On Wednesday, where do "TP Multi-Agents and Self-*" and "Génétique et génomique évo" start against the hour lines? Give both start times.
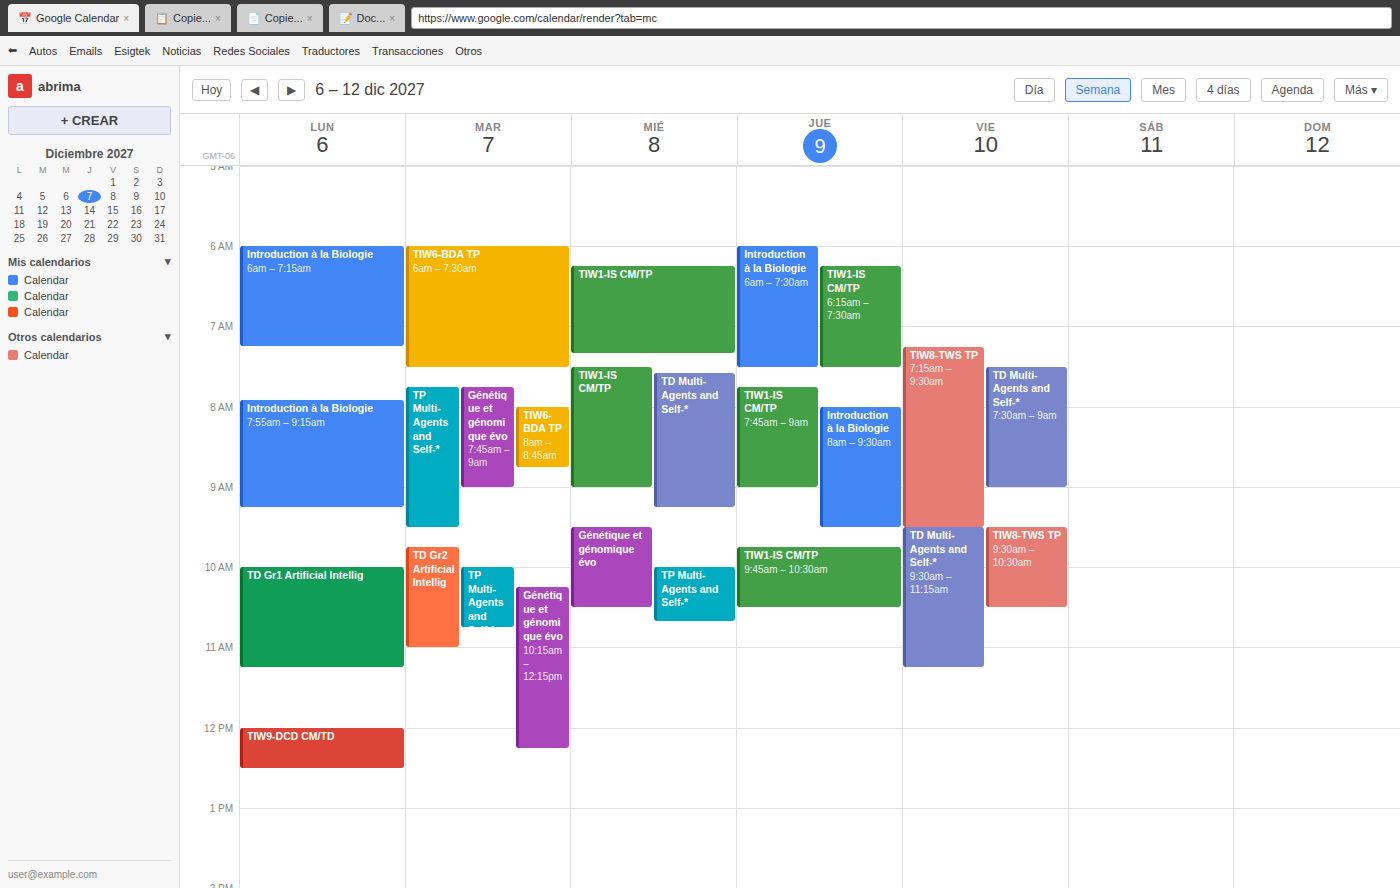
"TP Multi-Agents and Self-*": 10:00 AM, exactly on the 10 AM line. "Génétique et génomique évo": 9:30 AM, halfway between the 9 AM and 10 AM lines.